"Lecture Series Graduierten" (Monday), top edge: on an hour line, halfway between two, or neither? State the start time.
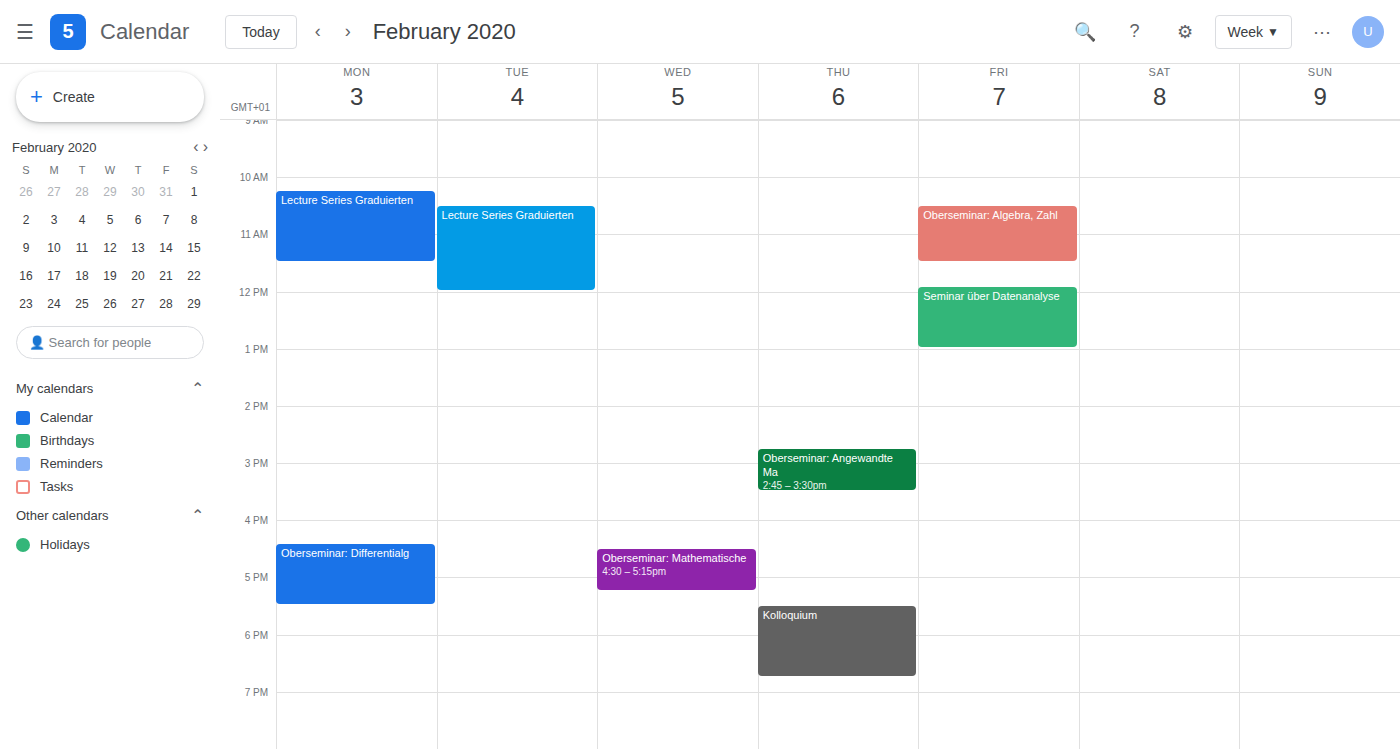
10:15 AM -- neither: a quarter of the way from the 10 AM line to the 11 AM line.